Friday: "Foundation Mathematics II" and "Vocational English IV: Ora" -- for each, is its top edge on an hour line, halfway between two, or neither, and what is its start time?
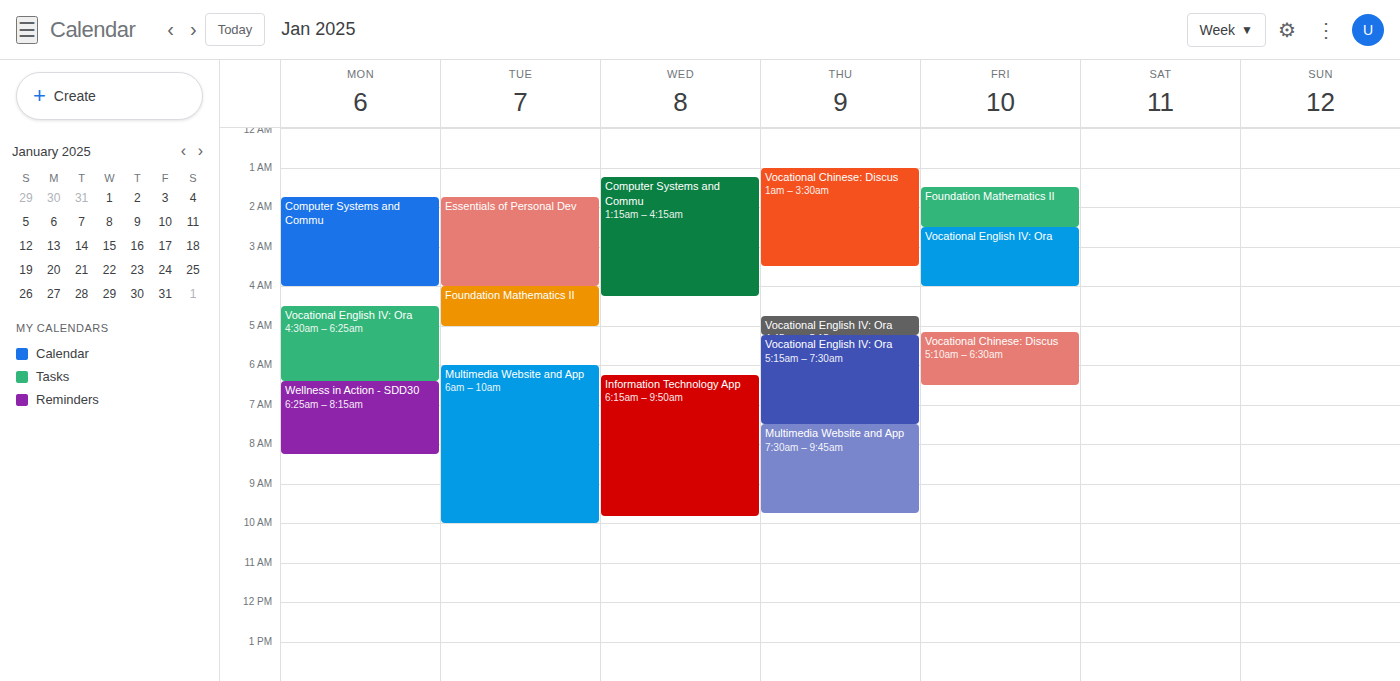
"Foundation Mathematics II": 01:30, halfway between the 01:00 and 02:00 lines. "Vocational English IV: Ora": 02:30, halfway between the 02:00 and 03:00 lines.